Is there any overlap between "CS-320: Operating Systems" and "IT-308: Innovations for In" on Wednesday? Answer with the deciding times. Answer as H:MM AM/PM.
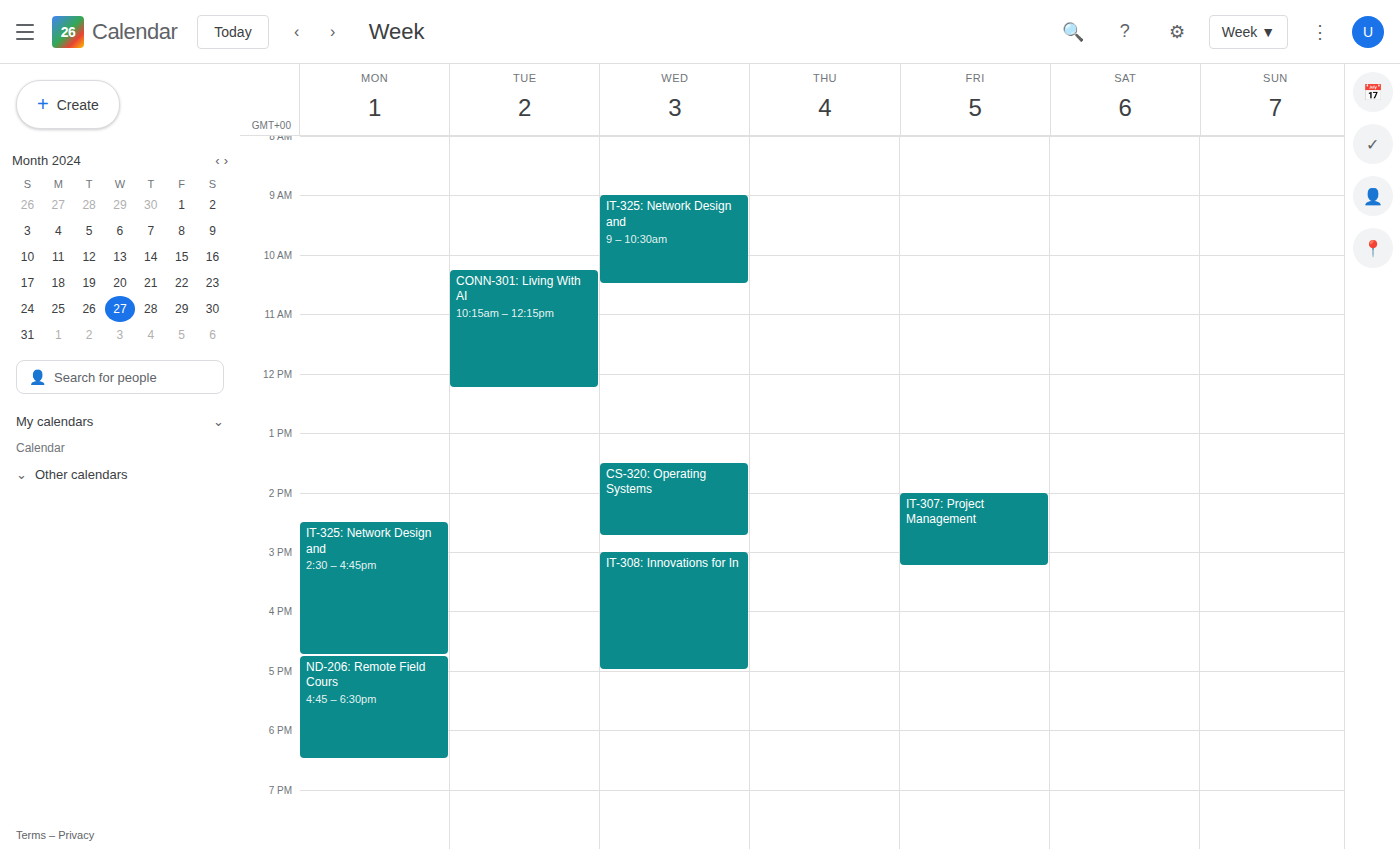
"CS-320: Operating Systems" ends at 2:45 PM and "IT-308: Innovations for In" starts at 3:00 PM -- no overlap.